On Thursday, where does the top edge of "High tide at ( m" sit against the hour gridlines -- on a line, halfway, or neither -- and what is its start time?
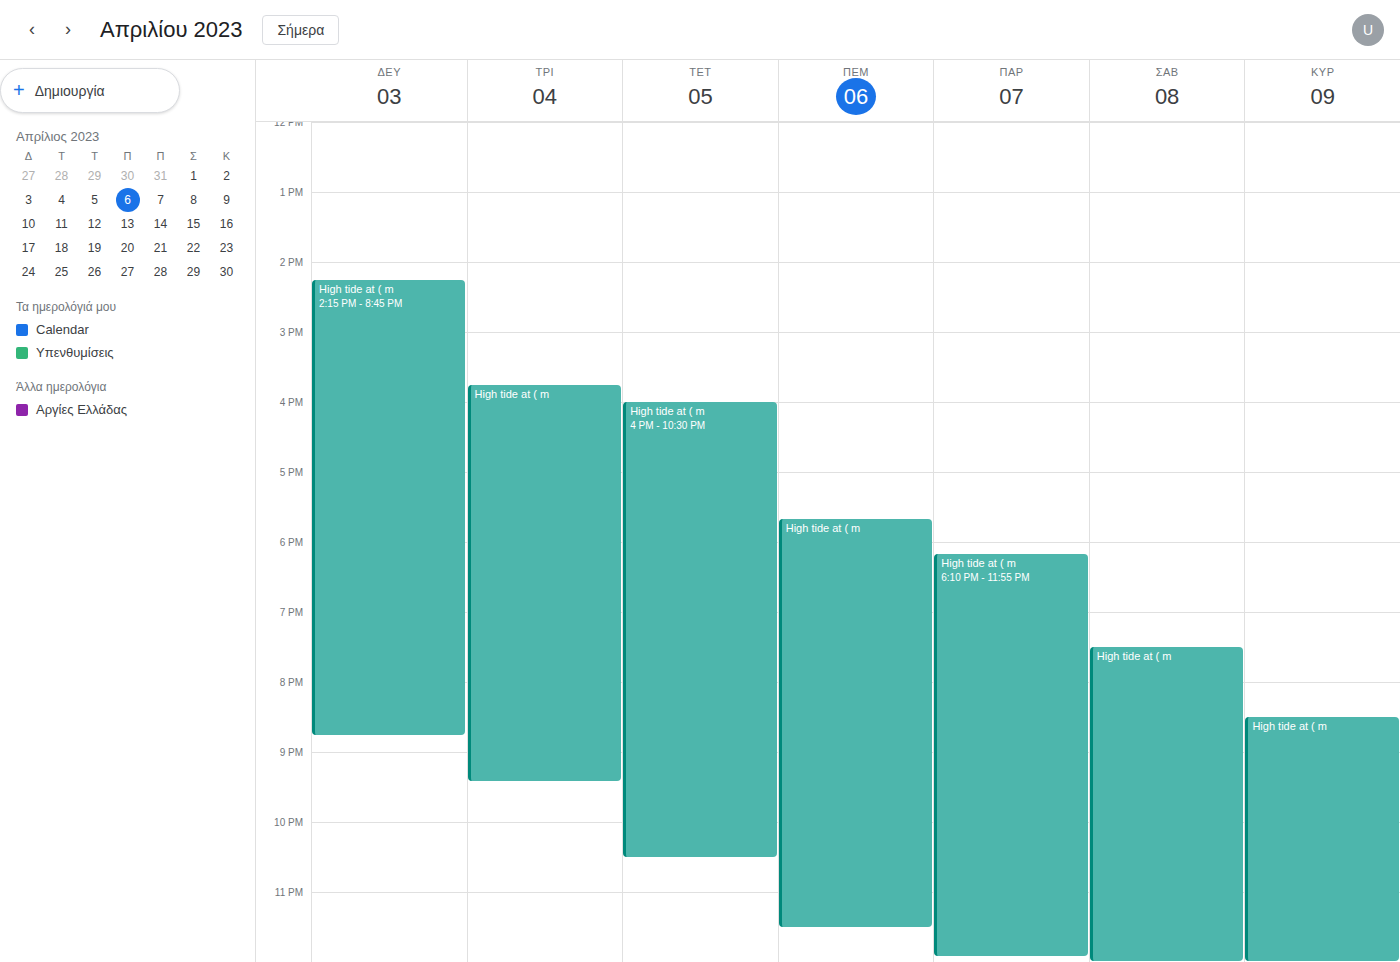
5:40 PM -- neither: 40 minutes below the 5 PM line and 20 minutes above the 6 PM line.